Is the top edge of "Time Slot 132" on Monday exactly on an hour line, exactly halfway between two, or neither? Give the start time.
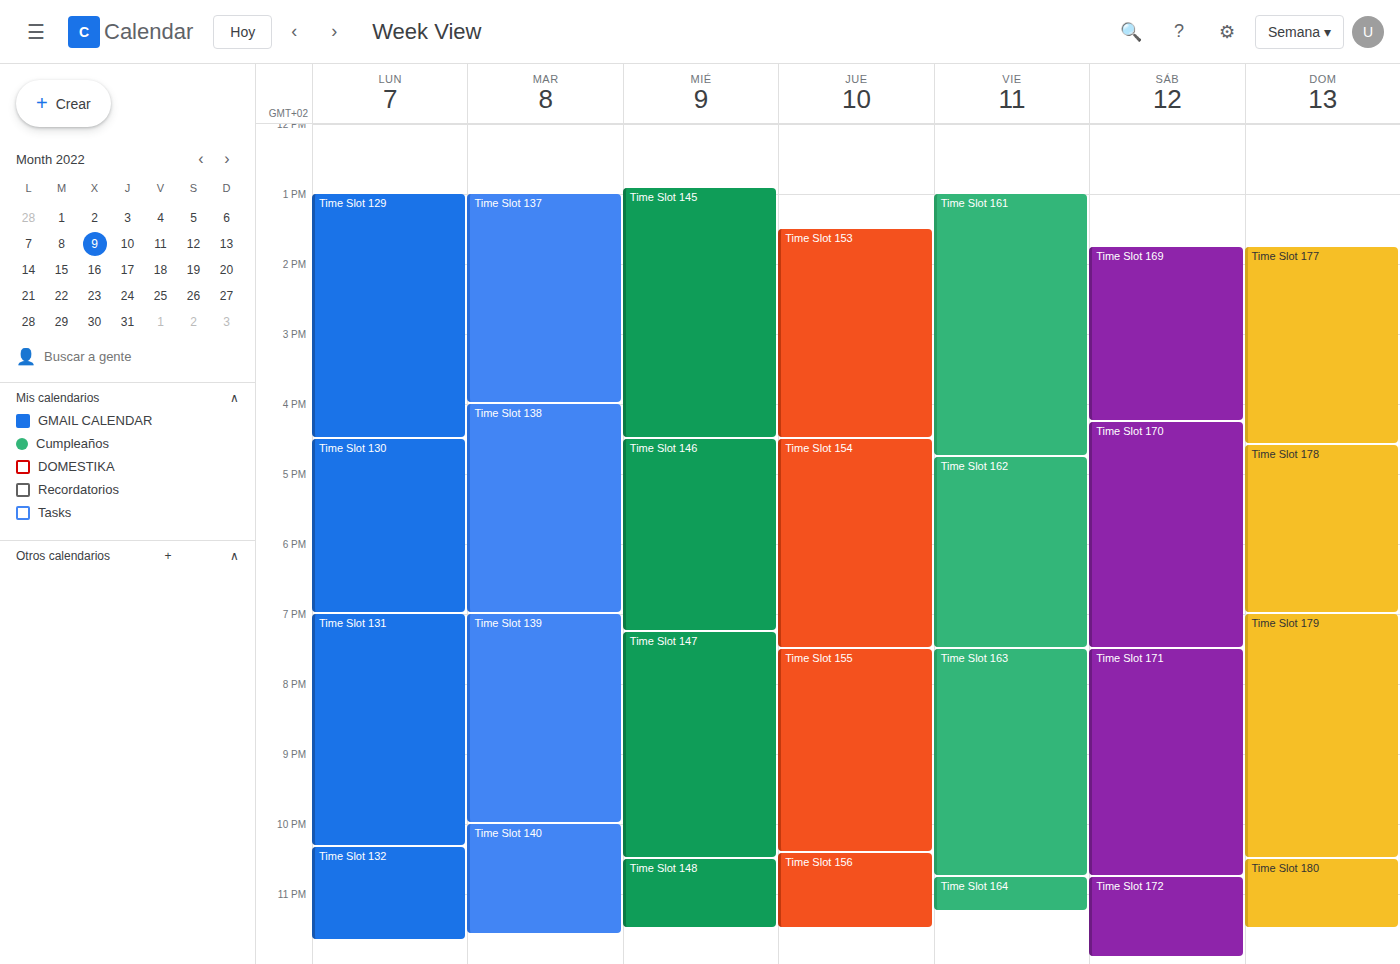
10:20 PM -- neither: 20 minutes below the 10 PM line and 40 minutes above the 11 PM line.